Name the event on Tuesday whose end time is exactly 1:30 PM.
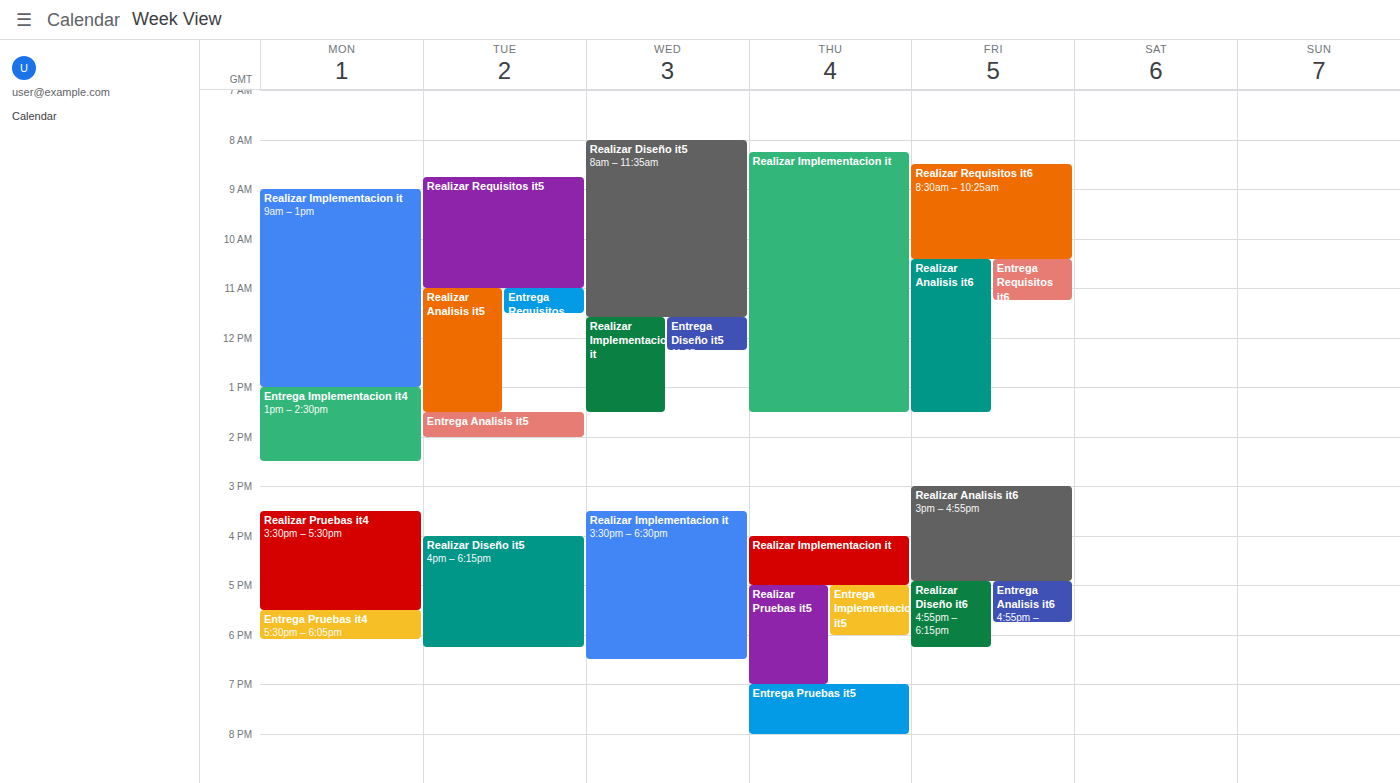
"Realizar Analisis it5"